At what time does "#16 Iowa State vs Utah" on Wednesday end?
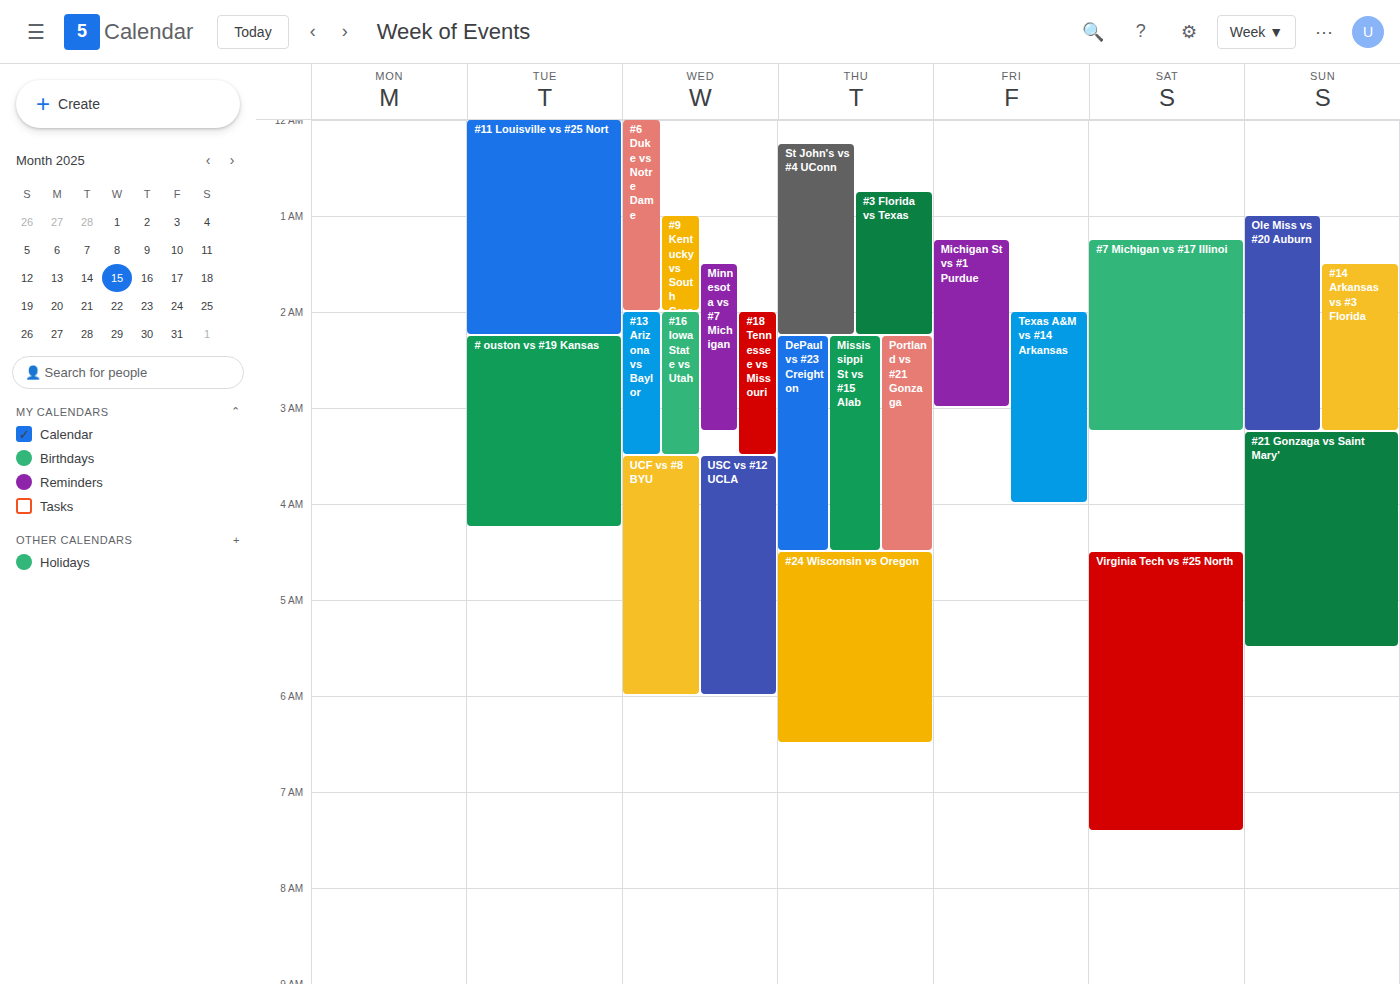
3:30 AM